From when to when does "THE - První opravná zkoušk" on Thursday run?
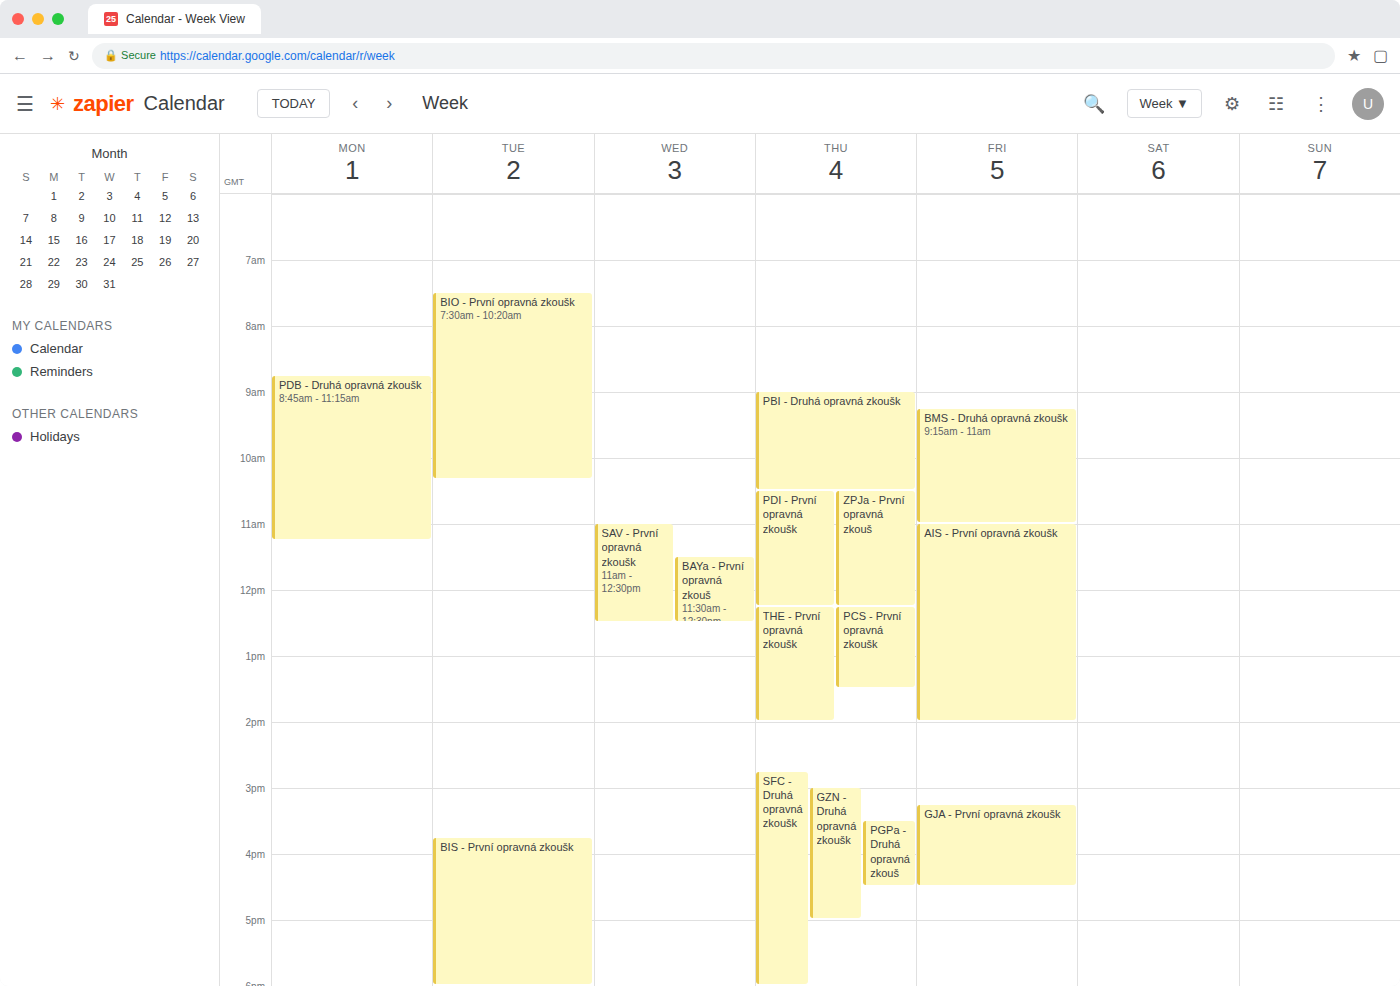
12:15 PM to 2:00 PM